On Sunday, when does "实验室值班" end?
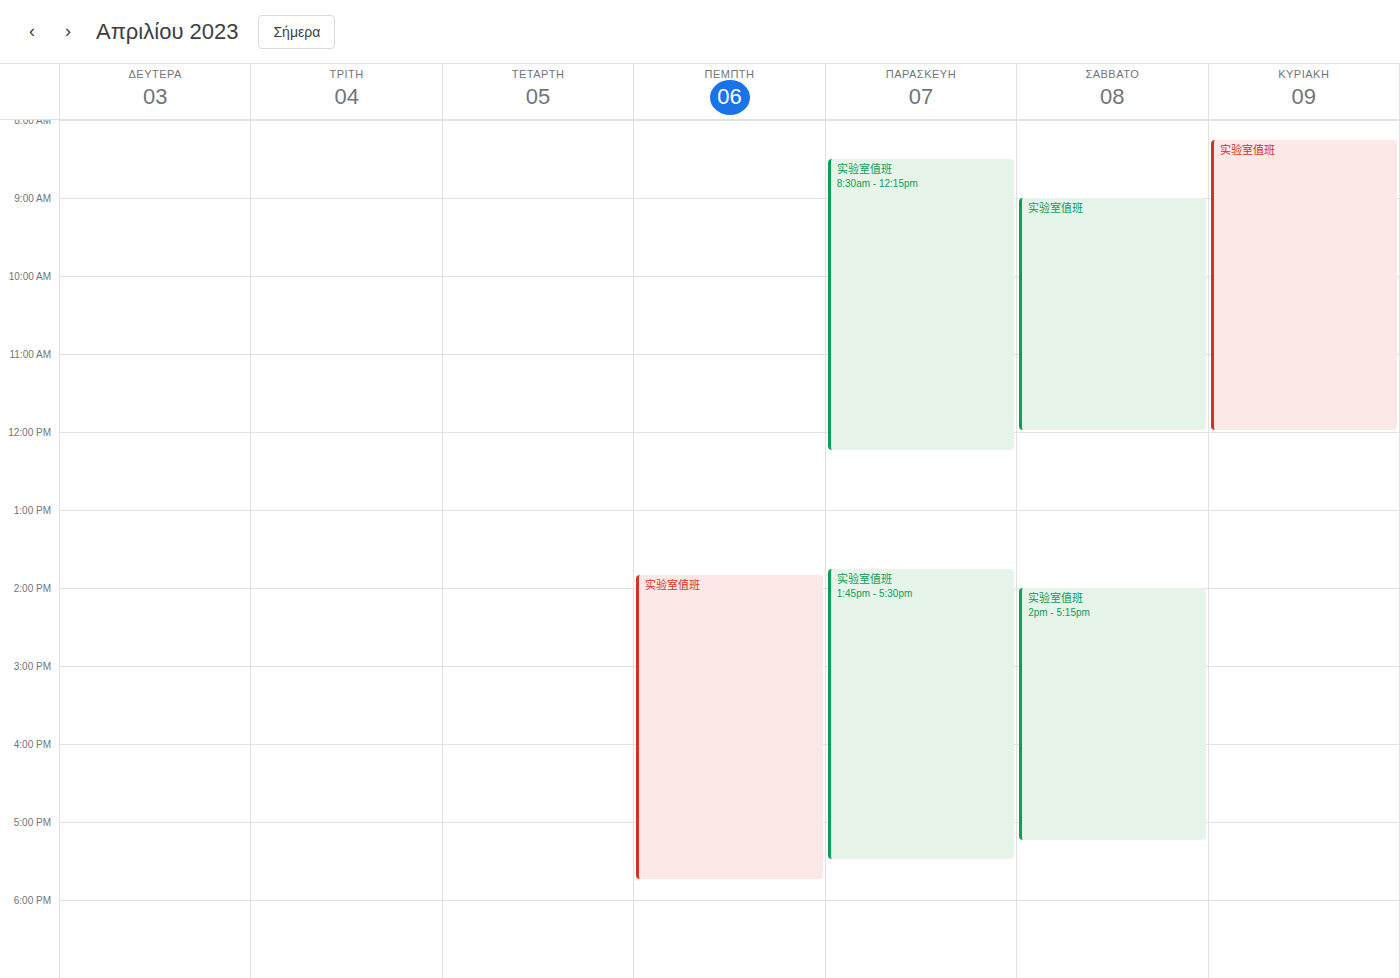
12:00 PM